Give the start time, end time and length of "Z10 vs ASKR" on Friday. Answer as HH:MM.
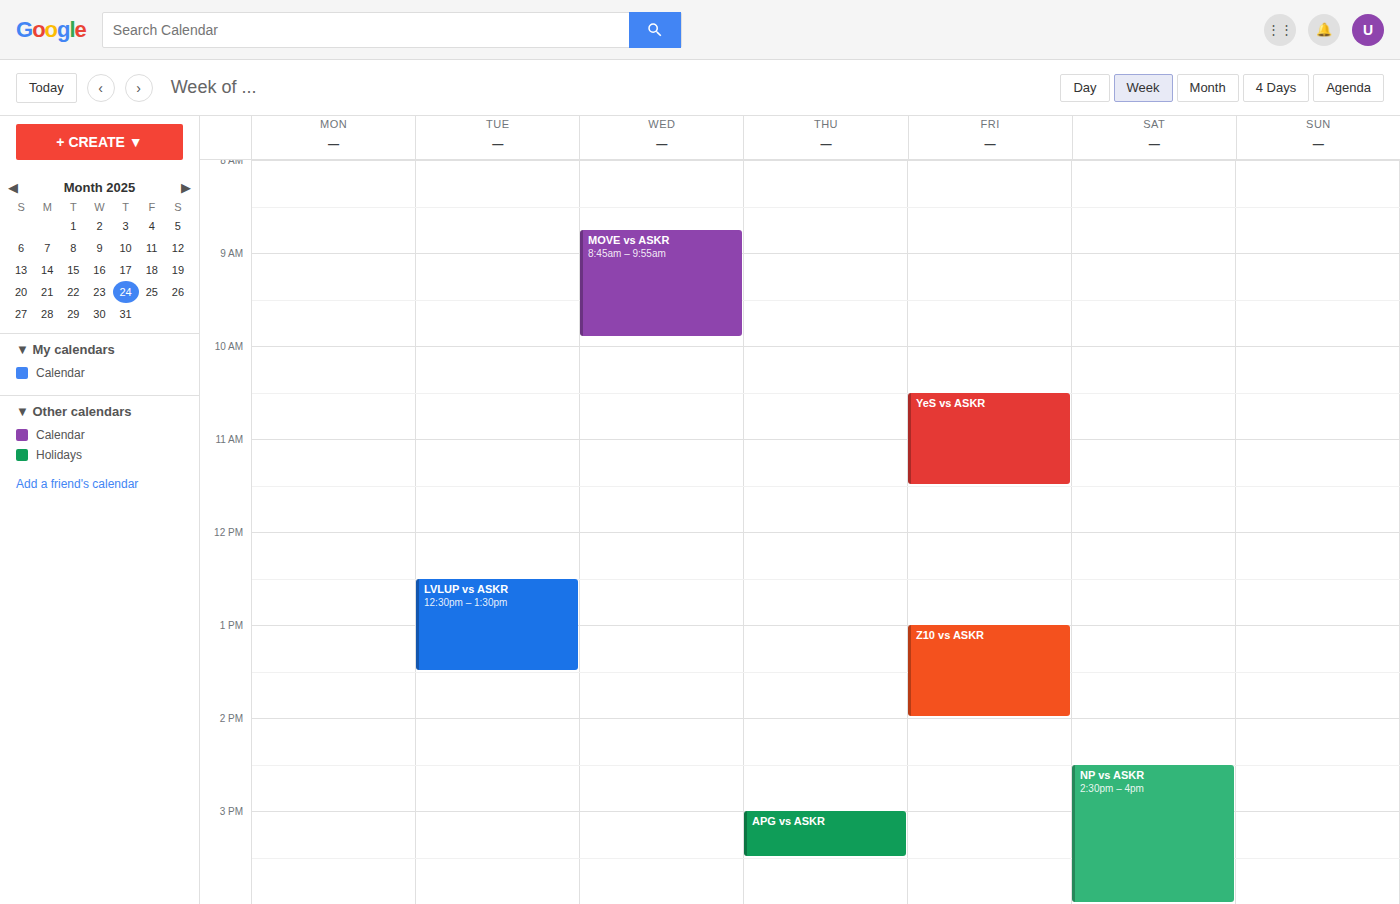
13:00 to 14:00, 1 hour